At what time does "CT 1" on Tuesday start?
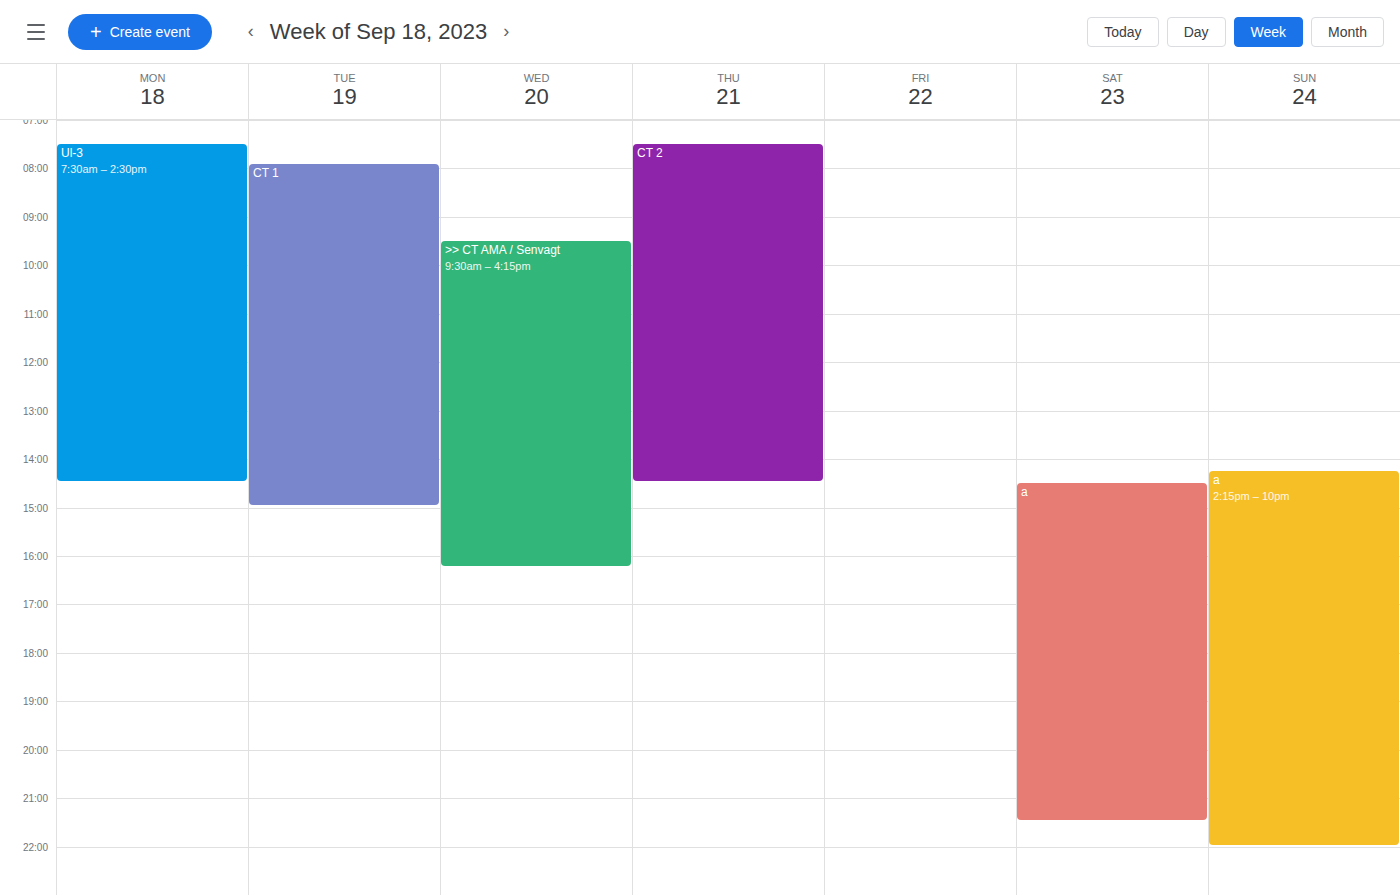
7:55 AM